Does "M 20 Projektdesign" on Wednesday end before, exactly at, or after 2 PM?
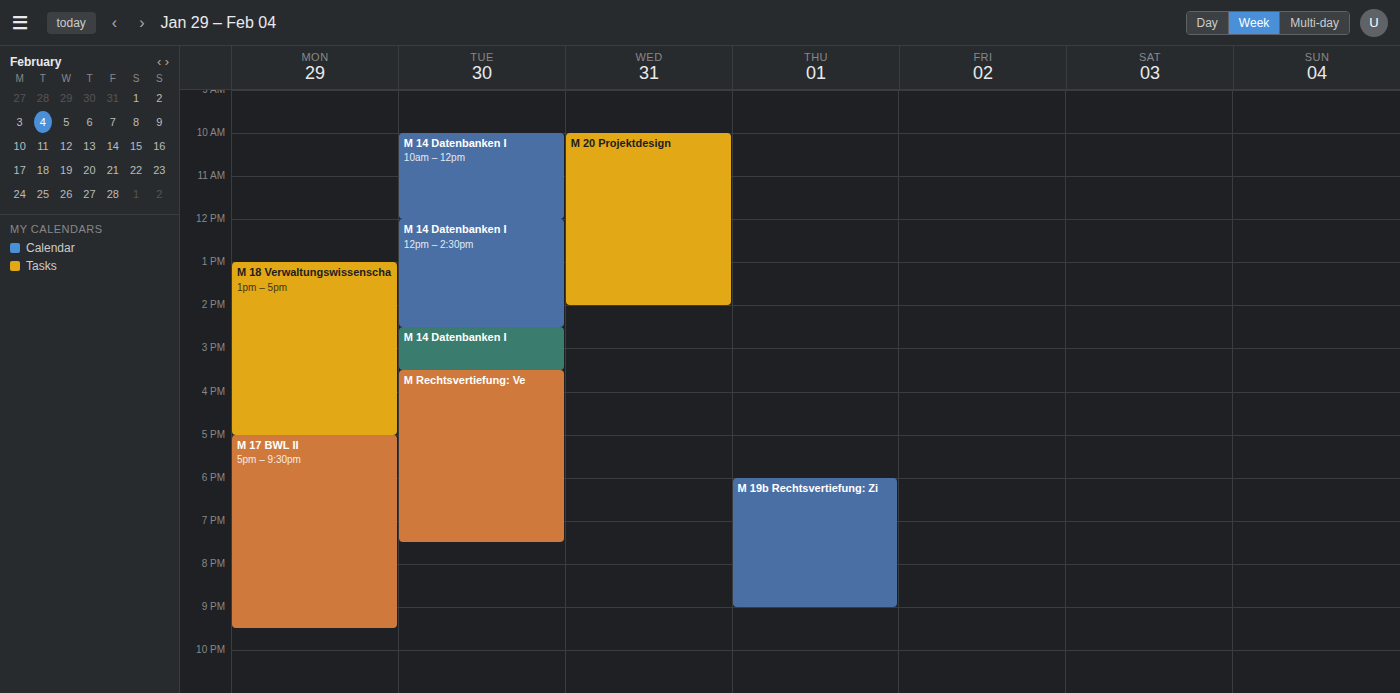
2:00 PM -- exactly at 2 PM, on the 2 PM line.